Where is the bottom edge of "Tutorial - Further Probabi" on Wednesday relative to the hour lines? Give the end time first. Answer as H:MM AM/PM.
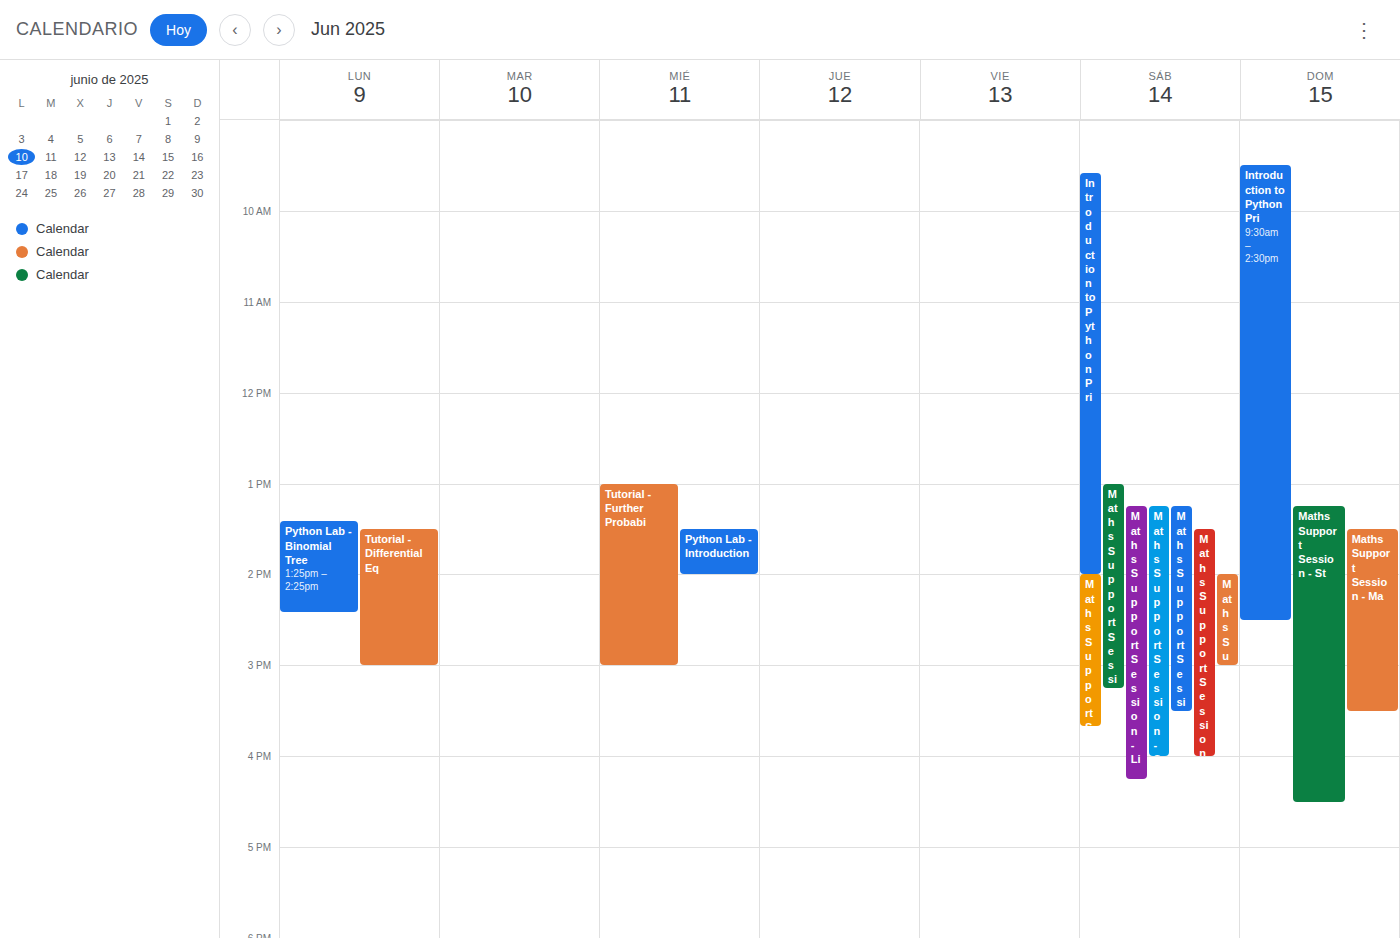
3:00 PM -- exactly on the 3 PM line.